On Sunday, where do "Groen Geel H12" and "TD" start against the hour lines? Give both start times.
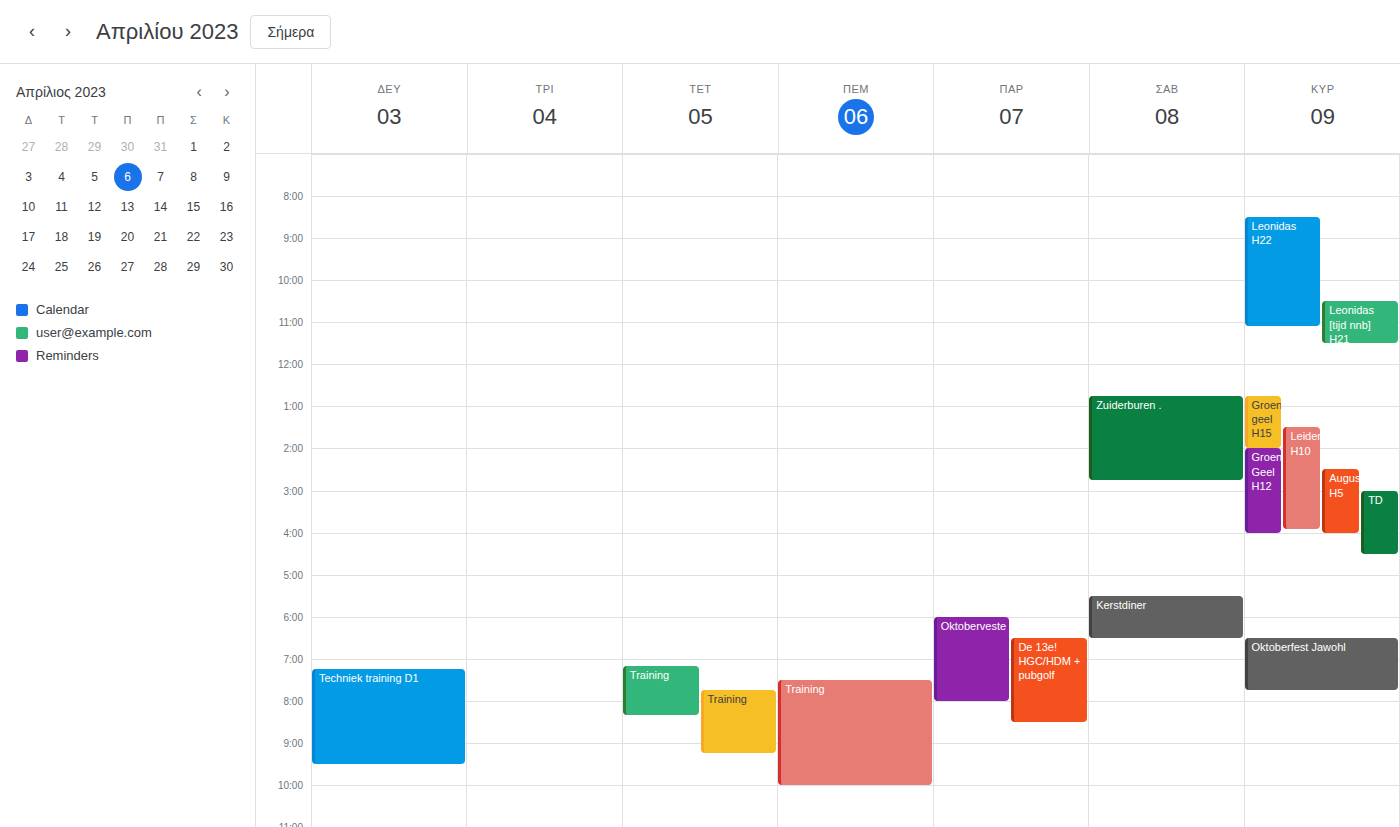
"Groen Geel H12": 2:00 PM, exactly on the 2 PM line. "TD": 3:00 PM, exactly on the 3 PM line.